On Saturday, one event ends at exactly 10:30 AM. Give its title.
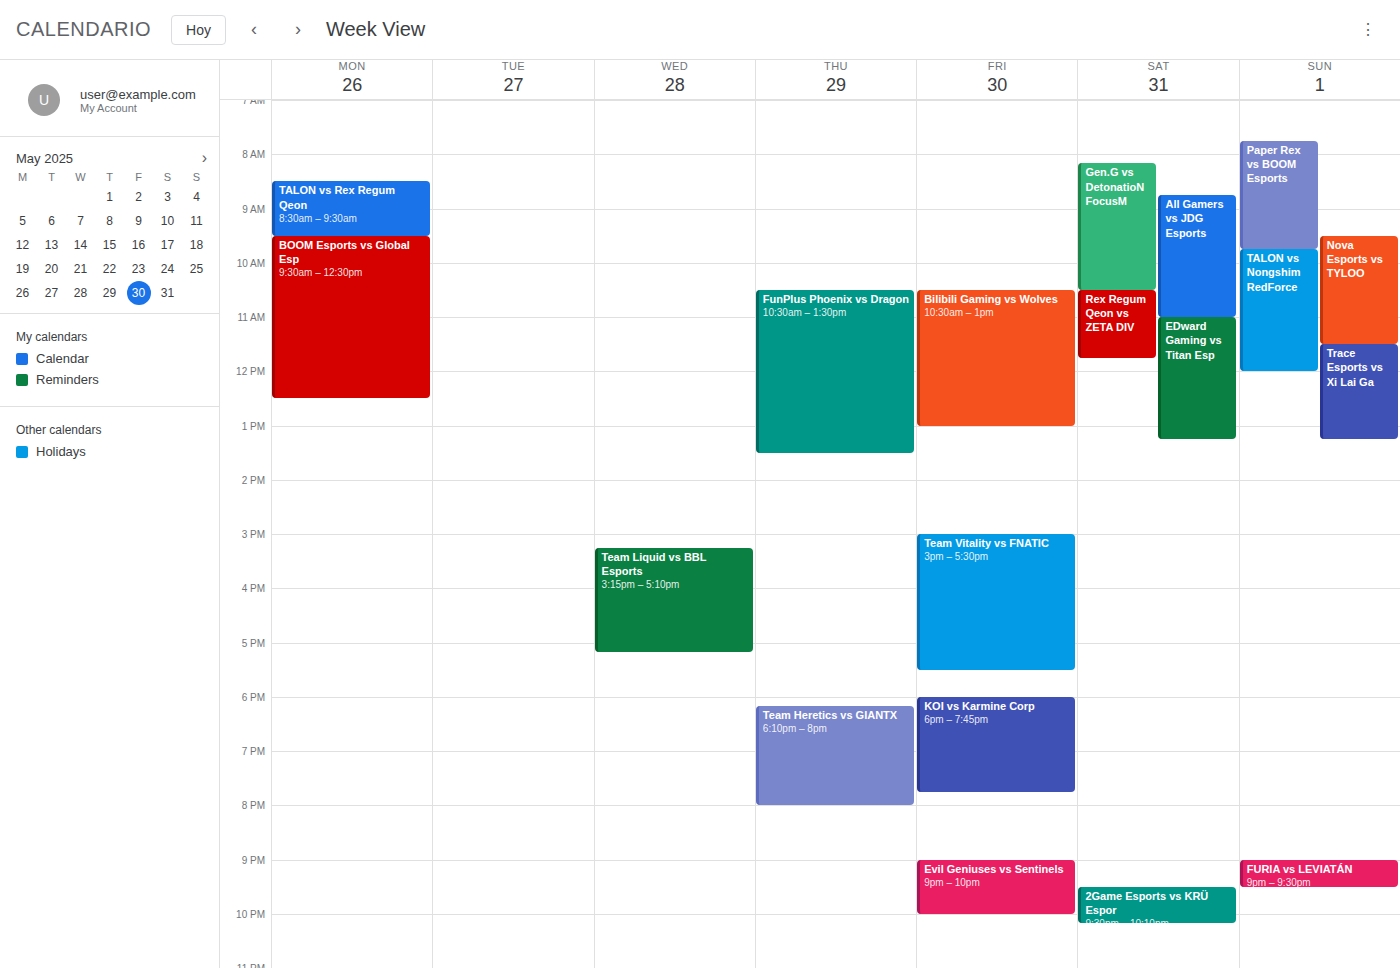
"Gen.G vs DetonatioN FocusM"